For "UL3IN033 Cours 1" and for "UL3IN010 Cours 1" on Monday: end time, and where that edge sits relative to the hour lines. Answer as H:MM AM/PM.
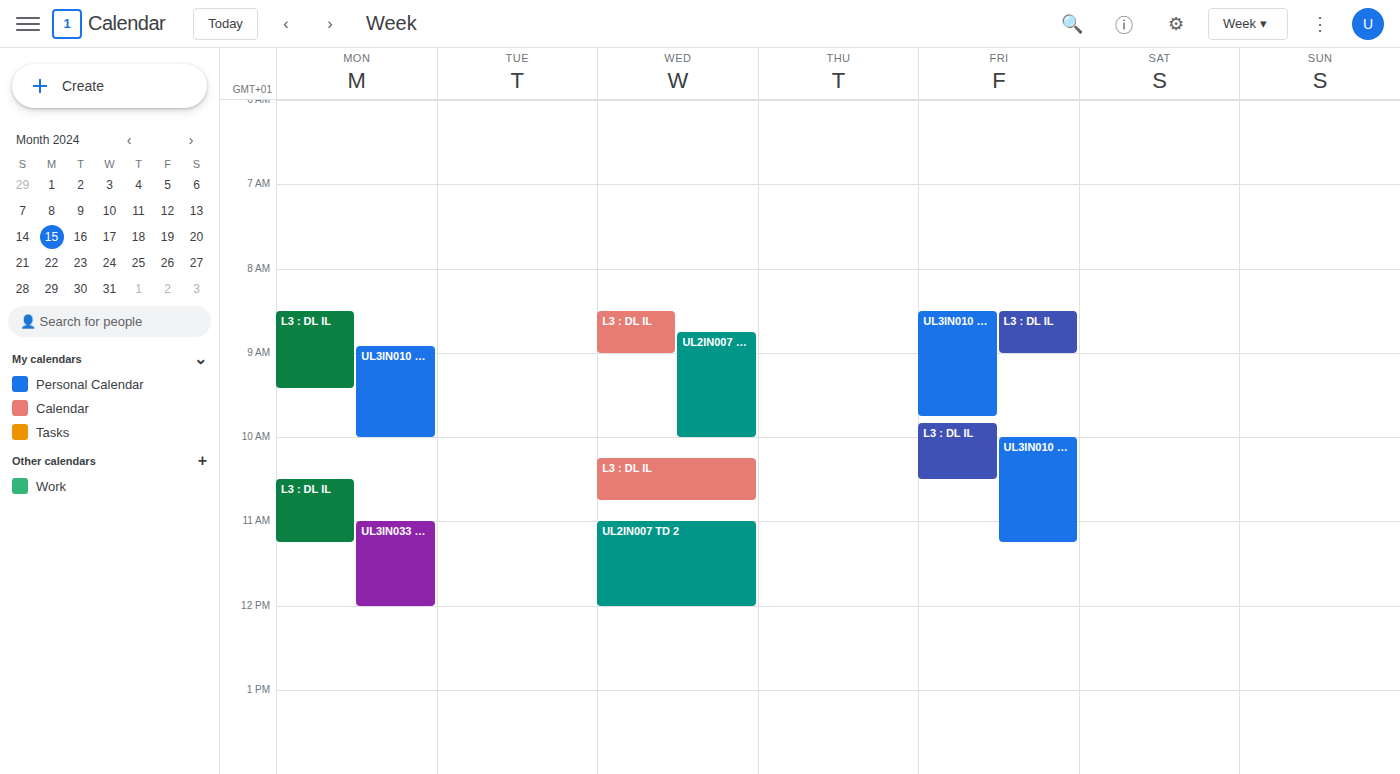
"UL3IN033 Cours 1": 12:00 PM, exactly on the 12 PM line. "UL3IN010 Cours 1": 10:00 AM, exactly on the 10 AM line.